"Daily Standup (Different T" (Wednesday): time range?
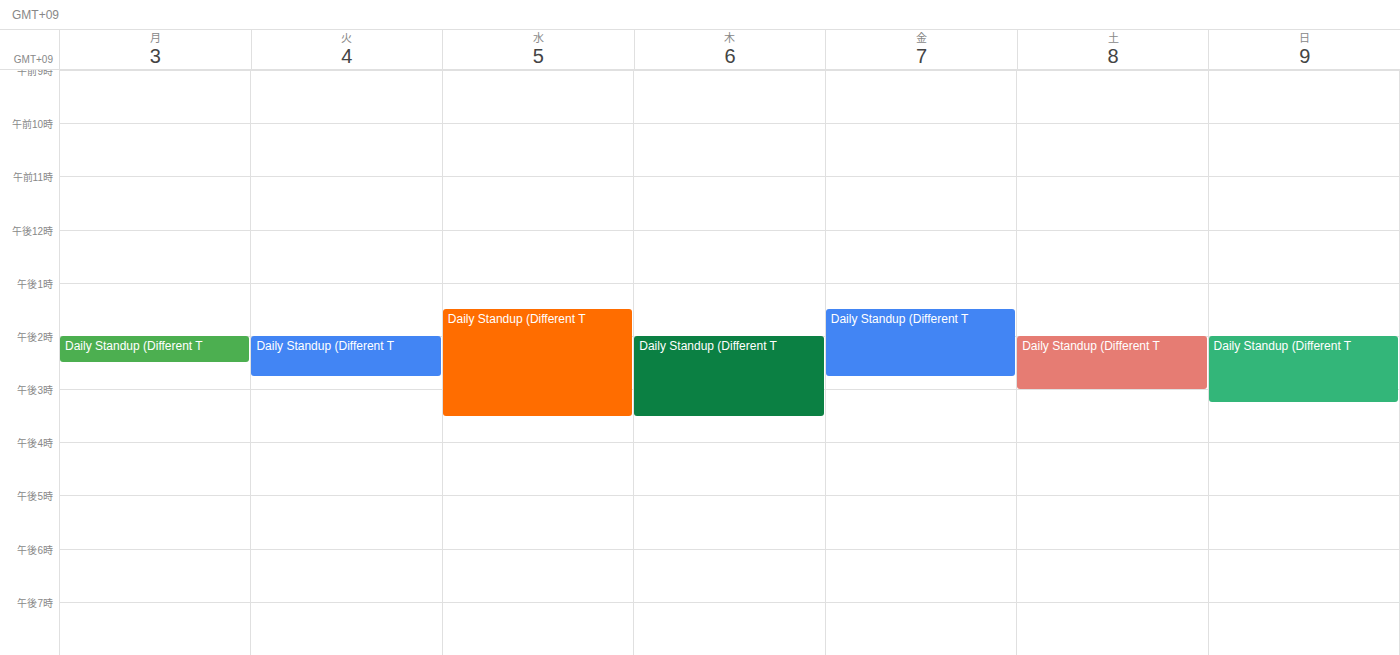
1:30 PM to 3:30 PM